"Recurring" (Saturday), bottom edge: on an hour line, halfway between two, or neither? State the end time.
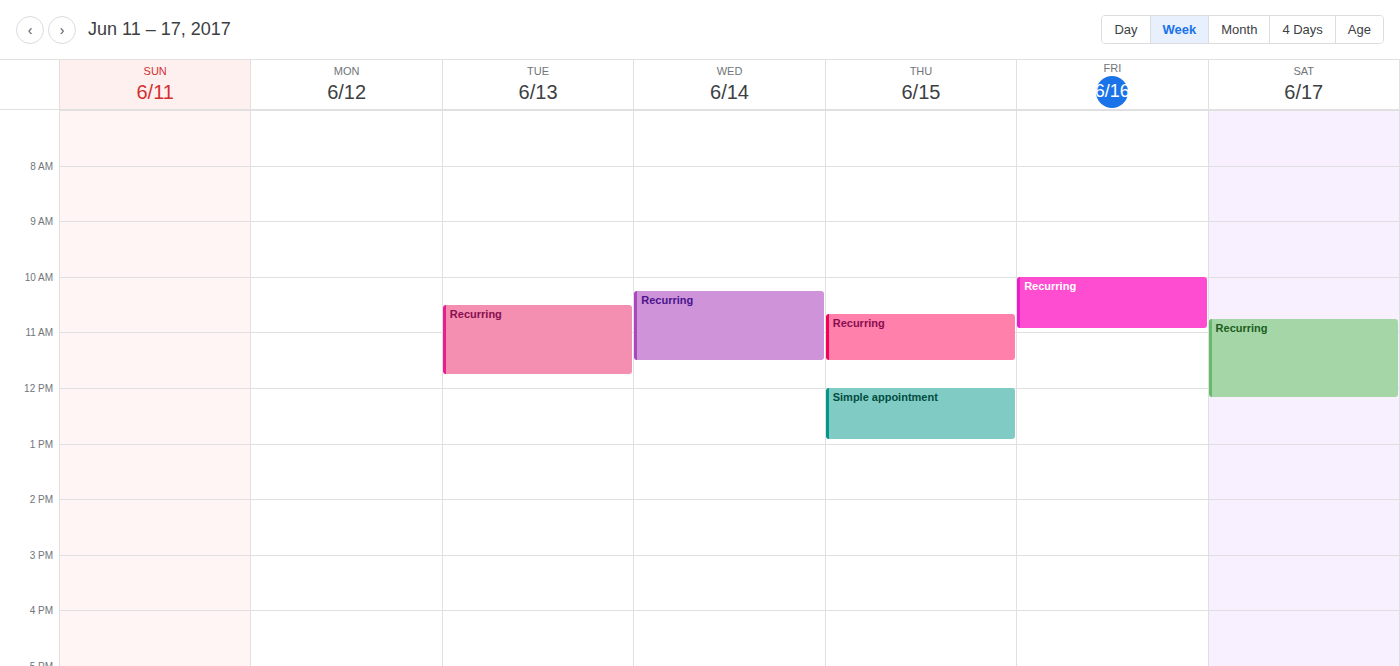
12:10 PM -- neither: 10 minutes below the 12 PM line and 50 minutes above the 1 PM line.